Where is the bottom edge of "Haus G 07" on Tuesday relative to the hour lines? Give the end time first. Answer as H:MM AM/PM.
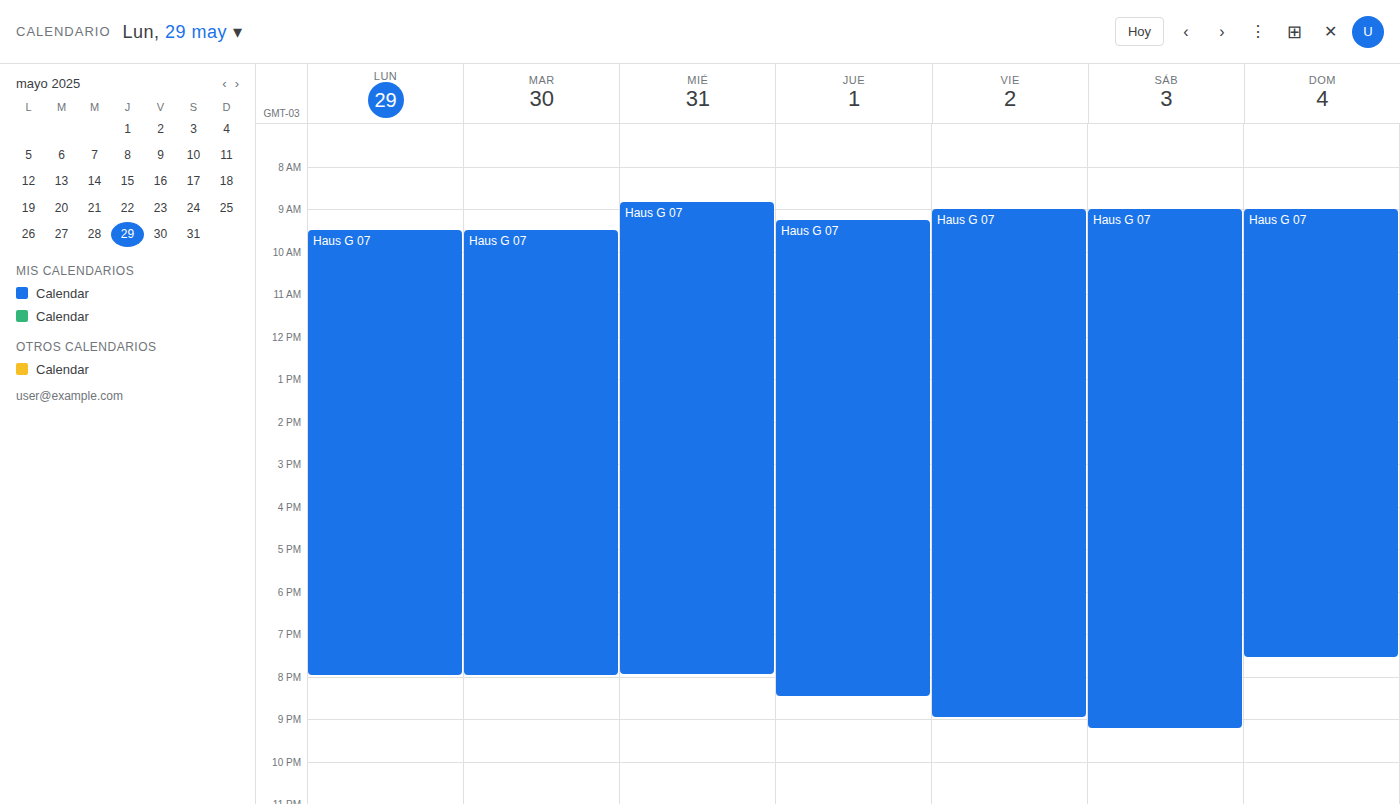
8:00 PM -- exactly on the 8 PM line.